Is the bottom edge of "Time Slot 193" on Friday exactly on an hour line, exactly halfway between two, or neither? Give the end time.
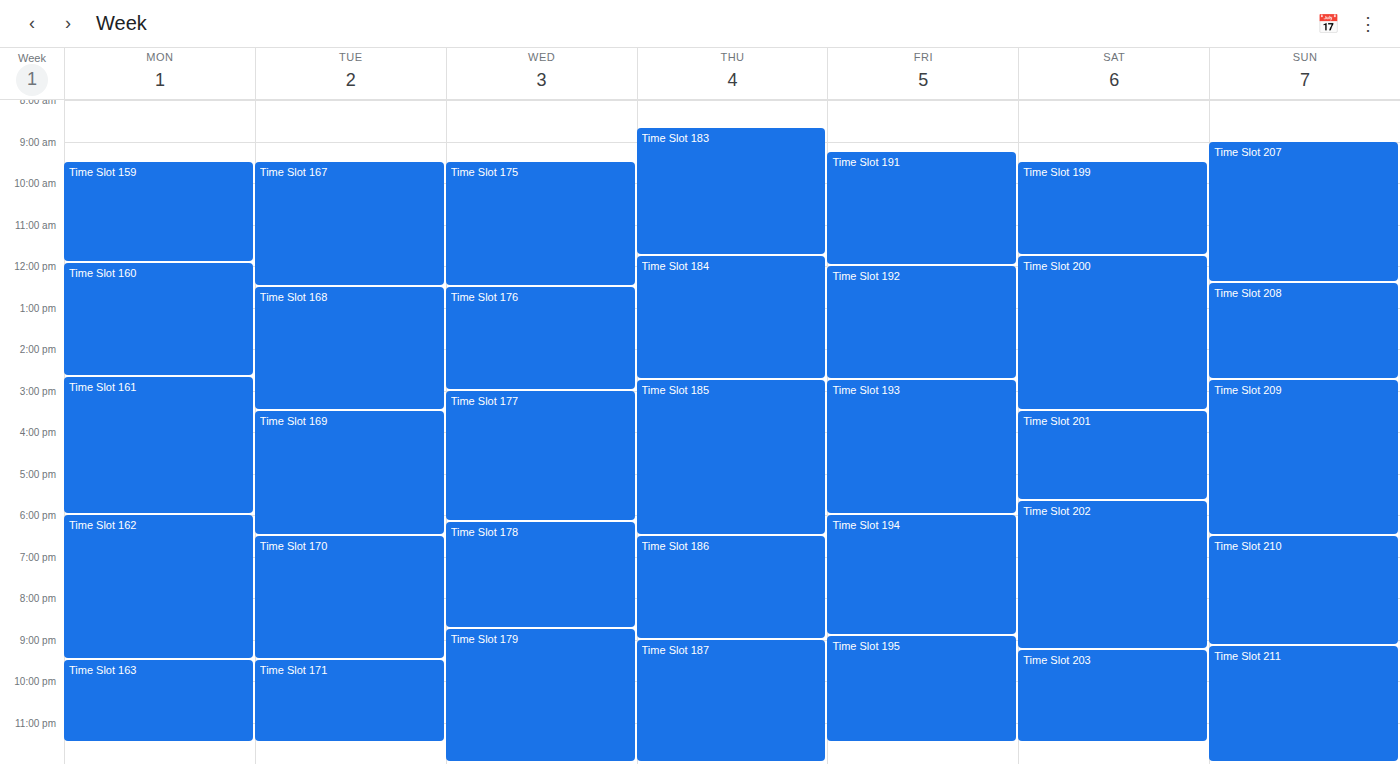
6:00 PM -- exactly on the 6 PM line.